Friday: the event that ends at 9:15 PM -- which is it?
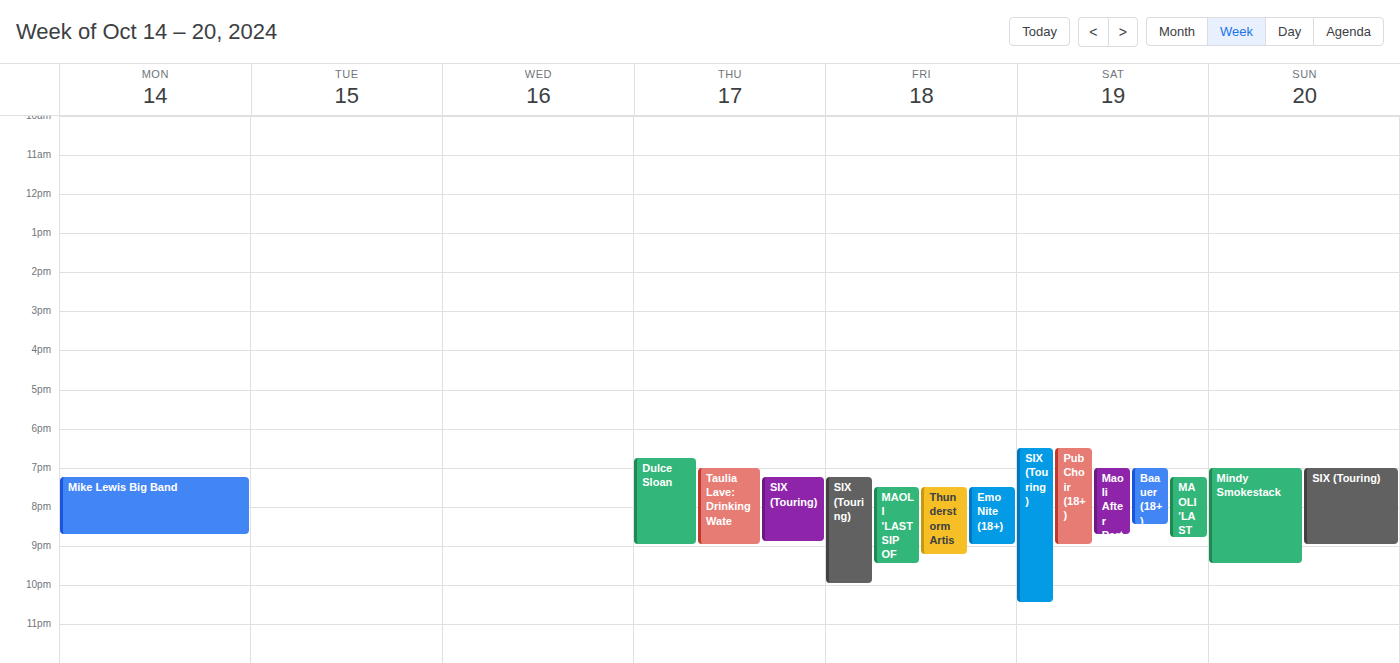
"Thunderstorm Artis"